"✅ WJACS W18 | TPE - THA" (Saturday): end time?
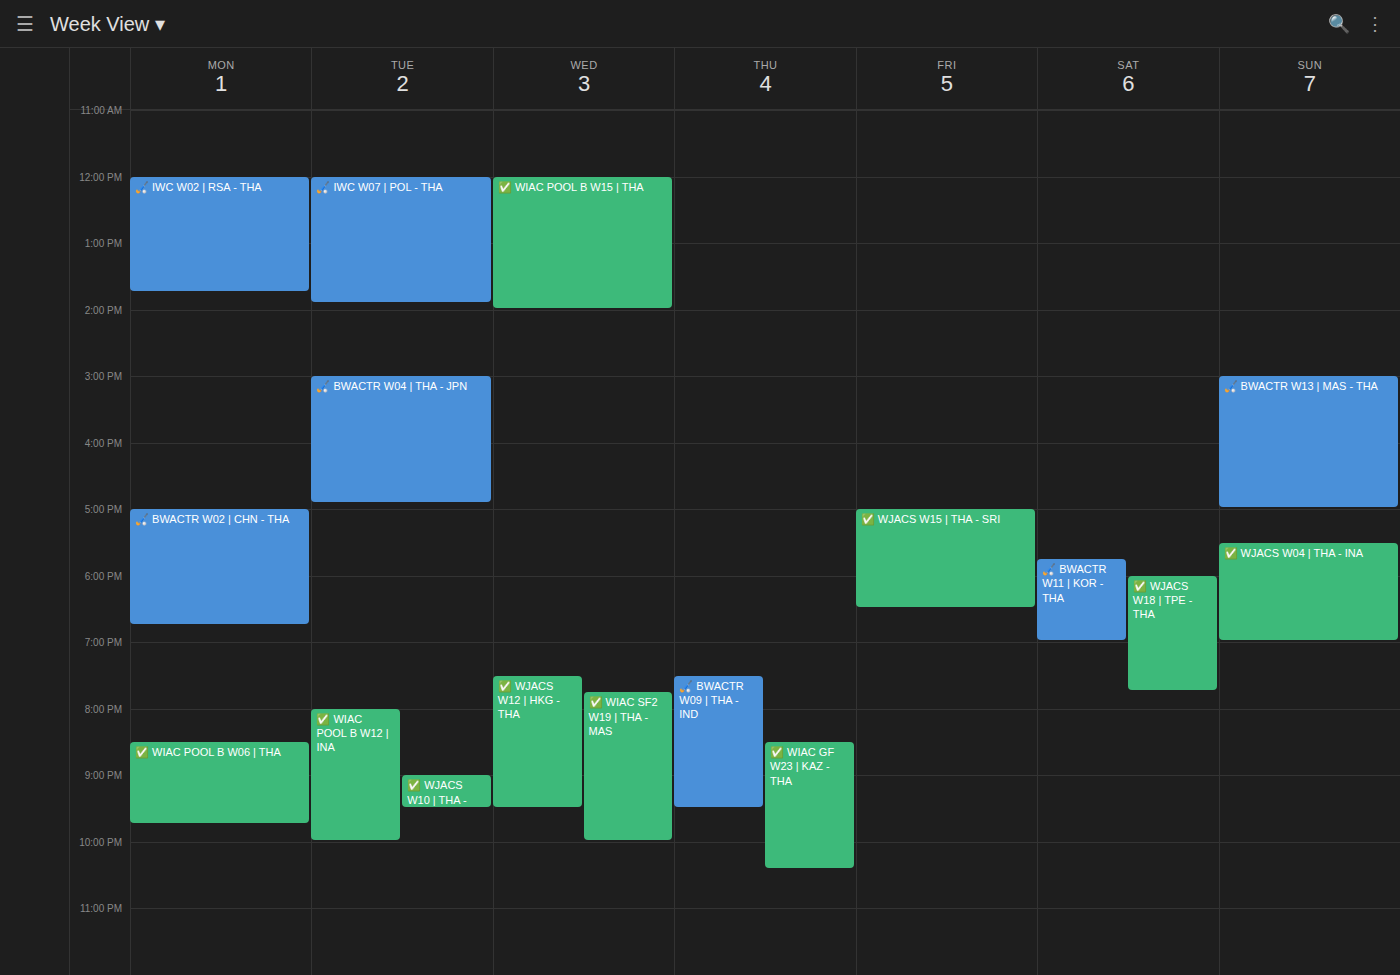
7:45 PM